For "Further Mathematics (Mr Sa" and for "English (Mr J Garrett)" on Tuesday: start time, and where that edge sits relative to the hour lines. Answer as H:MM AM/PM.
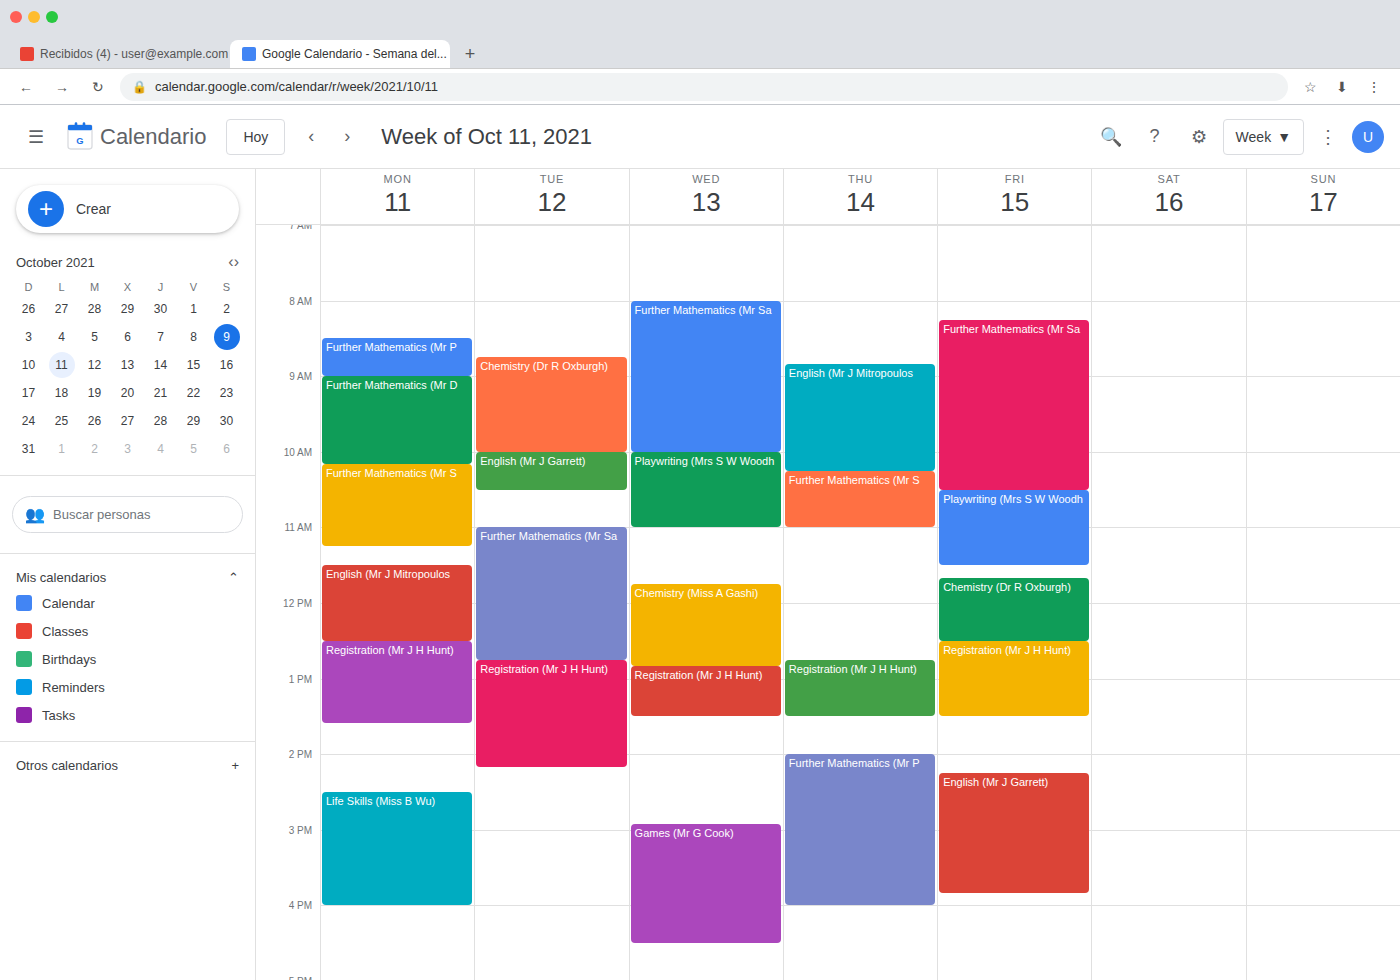
"Further Mathematics (Mr Sa": 11:00 AM, exactly on the 11 AM line. "English (Mr J Garrett)": 10:00 AM, exactly on the 10 AM line.